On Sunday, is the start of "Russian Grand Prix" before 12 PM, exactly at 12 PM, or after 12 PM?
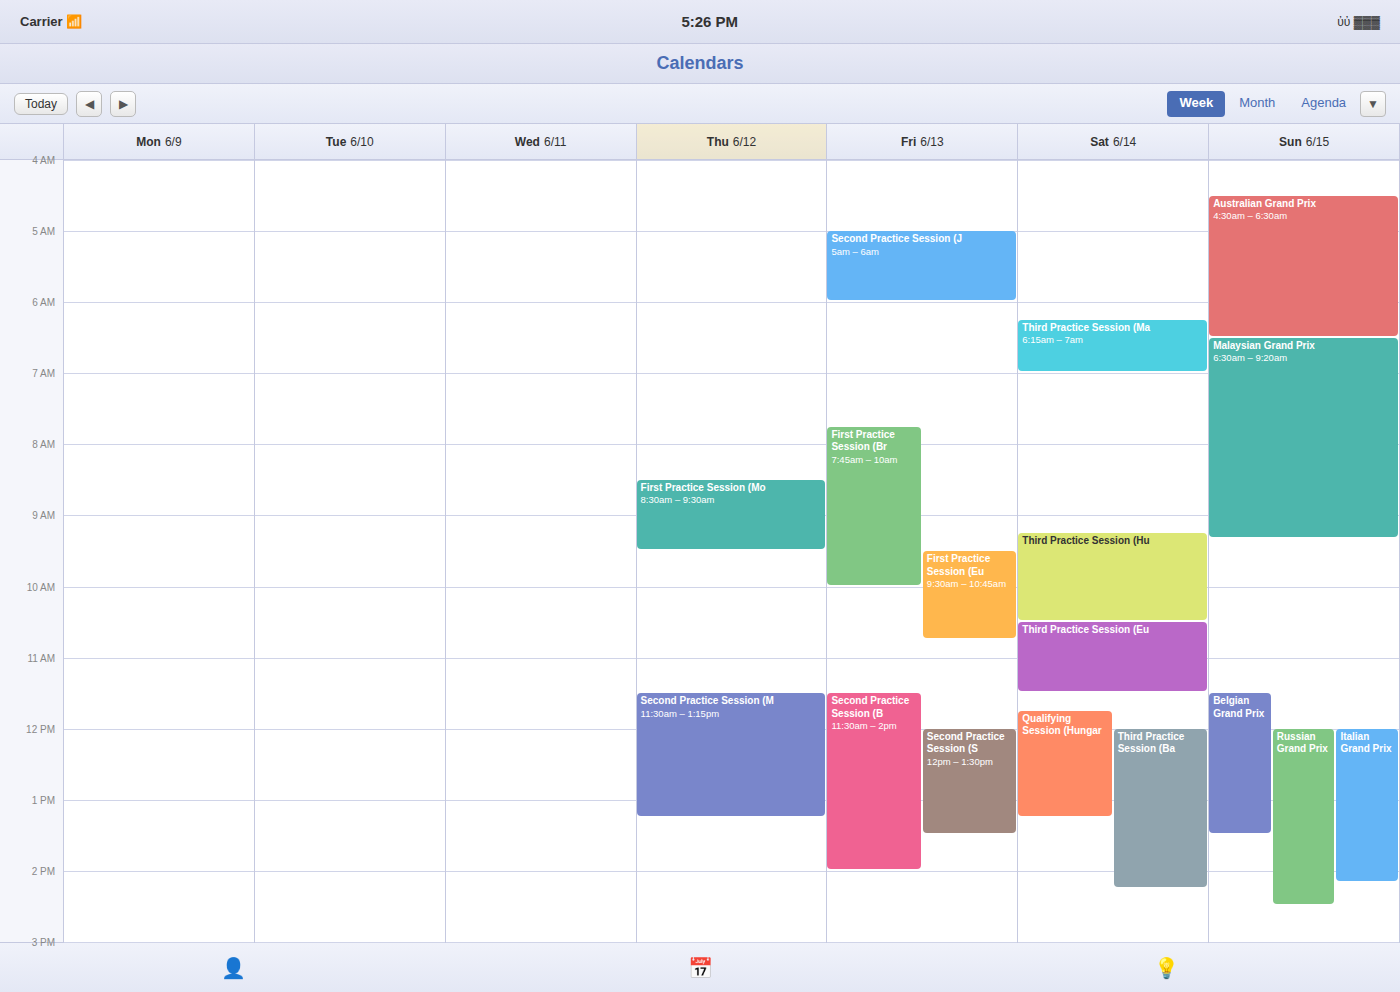
12:00 PM -- exactly at 12 PM, on the 12 PM line.